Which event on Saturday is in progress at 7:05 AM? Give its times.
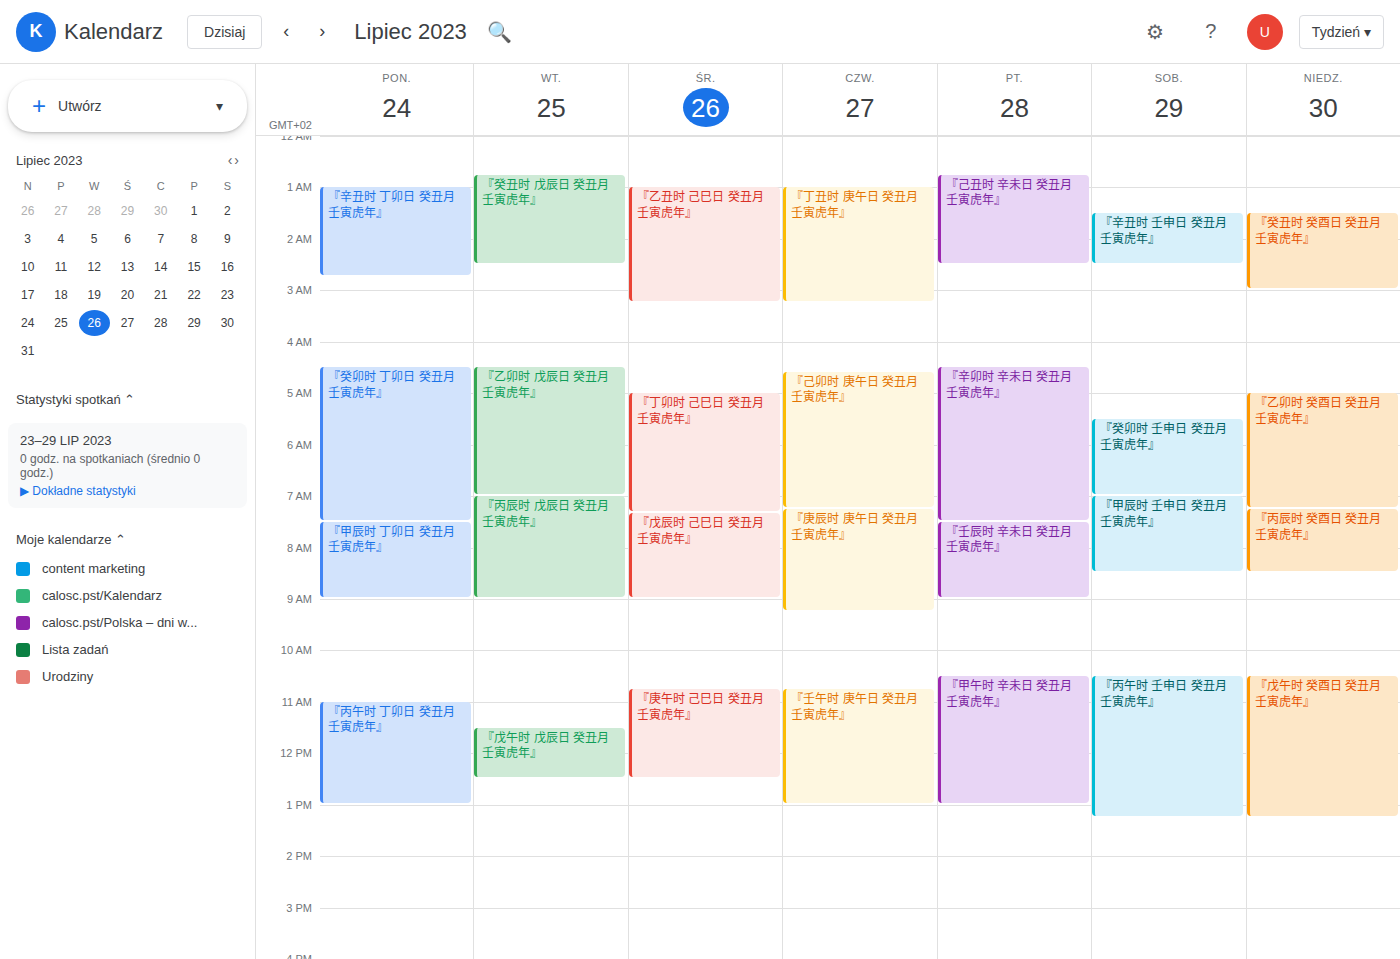
"『甲辰时 壬申日 癸丑月 壬寅虎年』", 7:00 AM to 8:30 AM